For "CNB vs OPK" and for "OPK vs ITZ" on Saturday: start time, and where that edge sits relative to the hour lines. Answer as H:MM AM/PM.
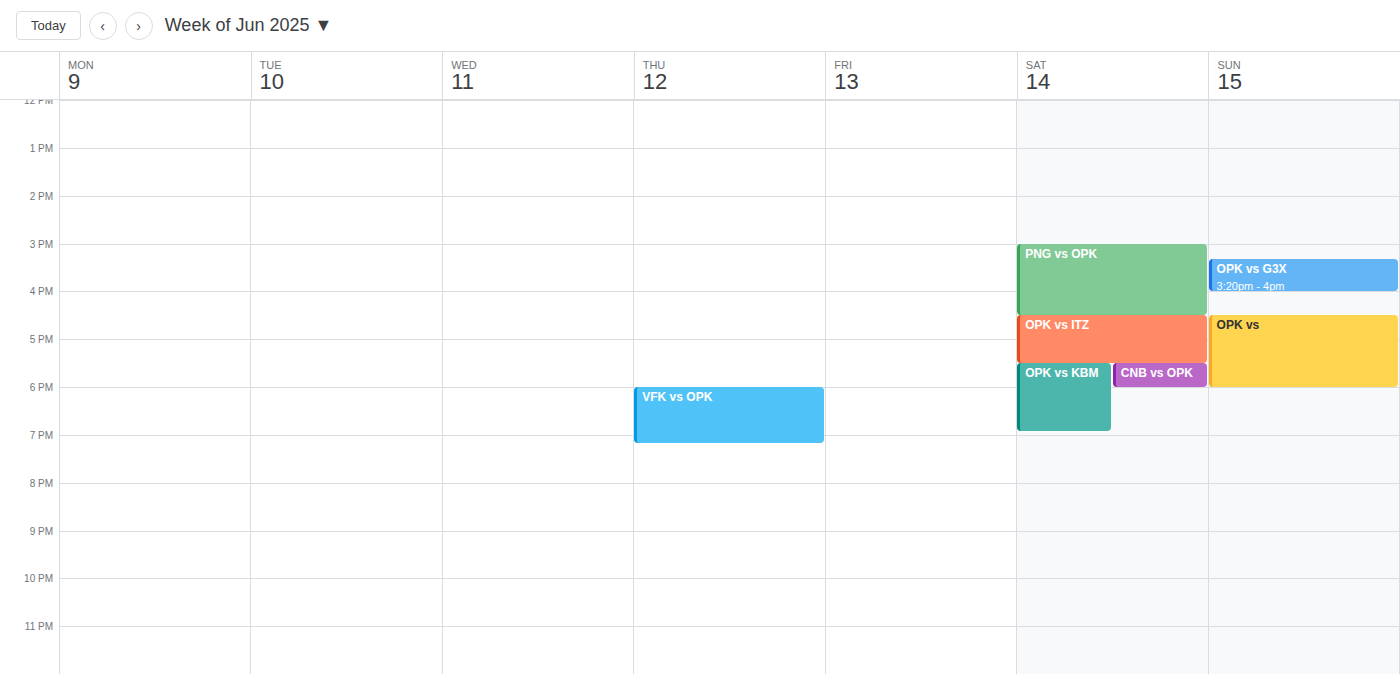
"CNB vs OPK": 5:30 PM, halfway between the 5 PM and 6 PM lines. "OPK vs ITZ": 4:30 PM, halfway between the 4 PM and 5 PM lines.